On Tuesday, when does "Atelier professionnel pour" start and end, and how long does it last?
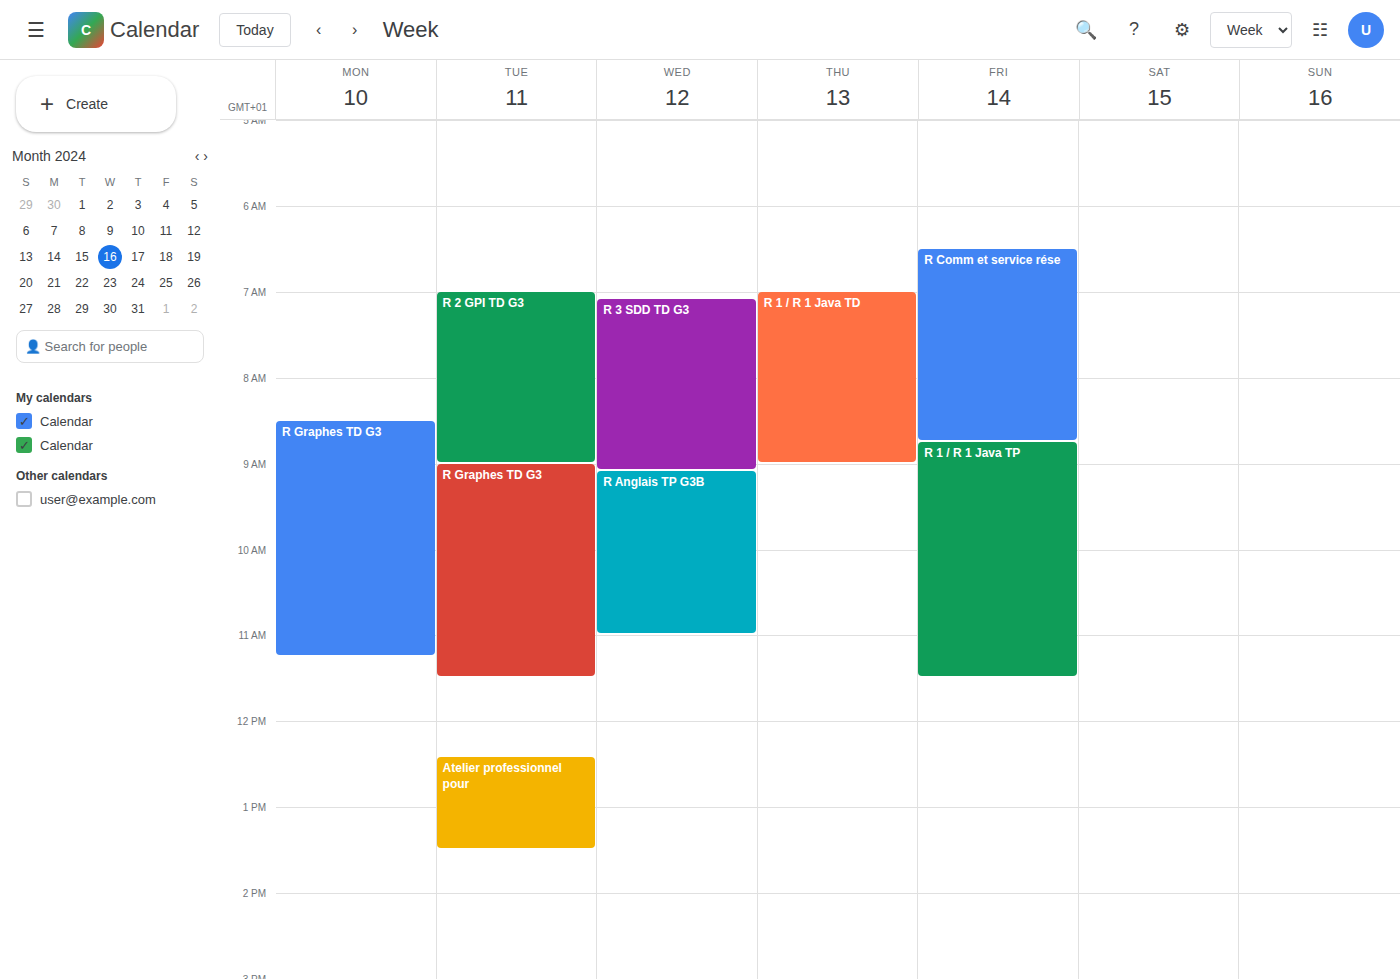
12:25 PM to 1:30 PM, 1 hour 5 minutes